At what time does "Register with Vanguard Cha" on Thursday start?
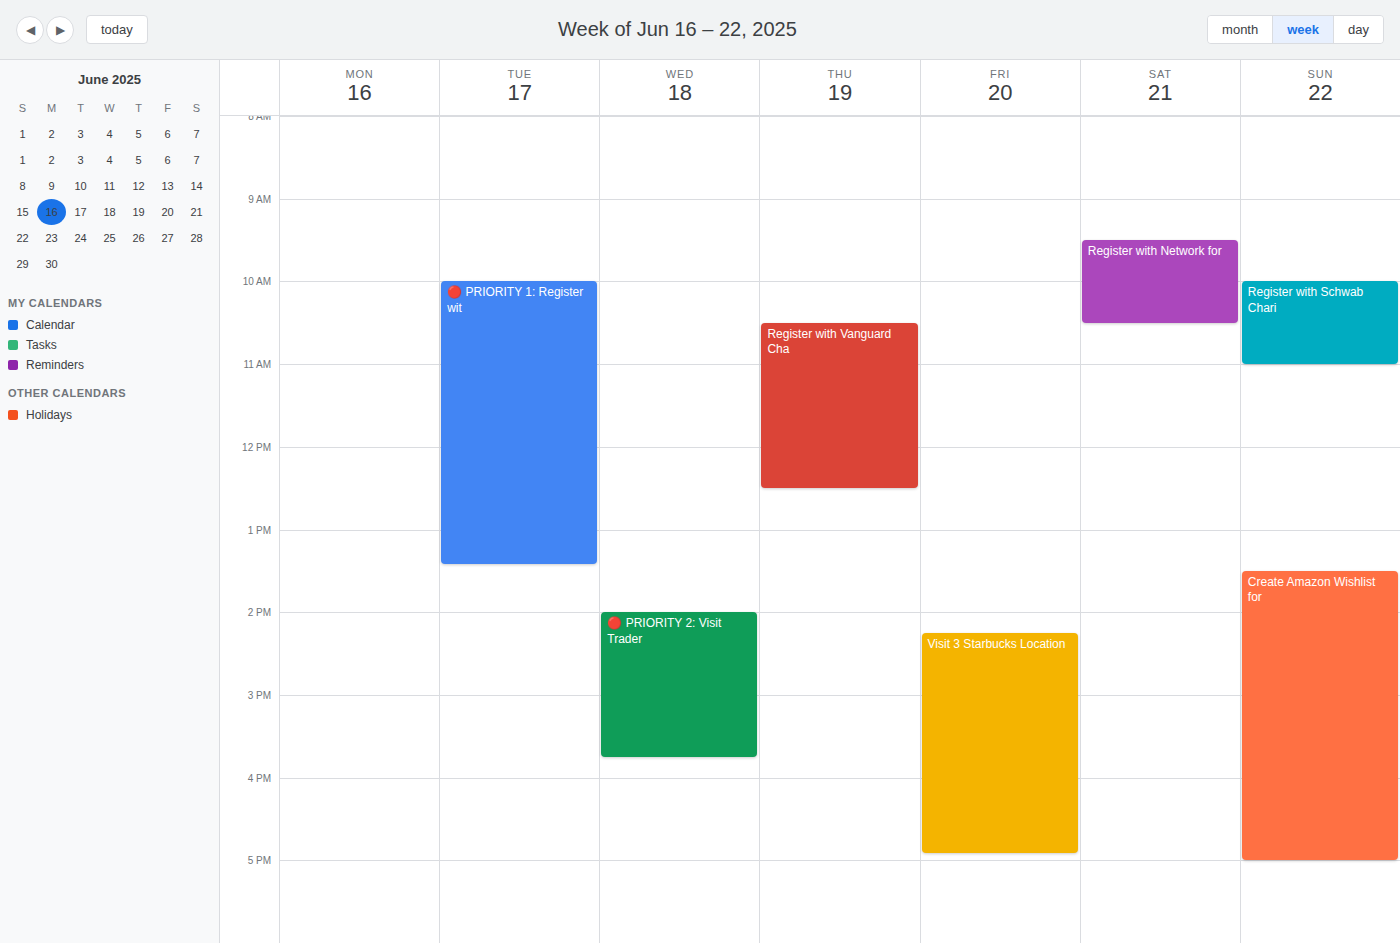
10:30 AM